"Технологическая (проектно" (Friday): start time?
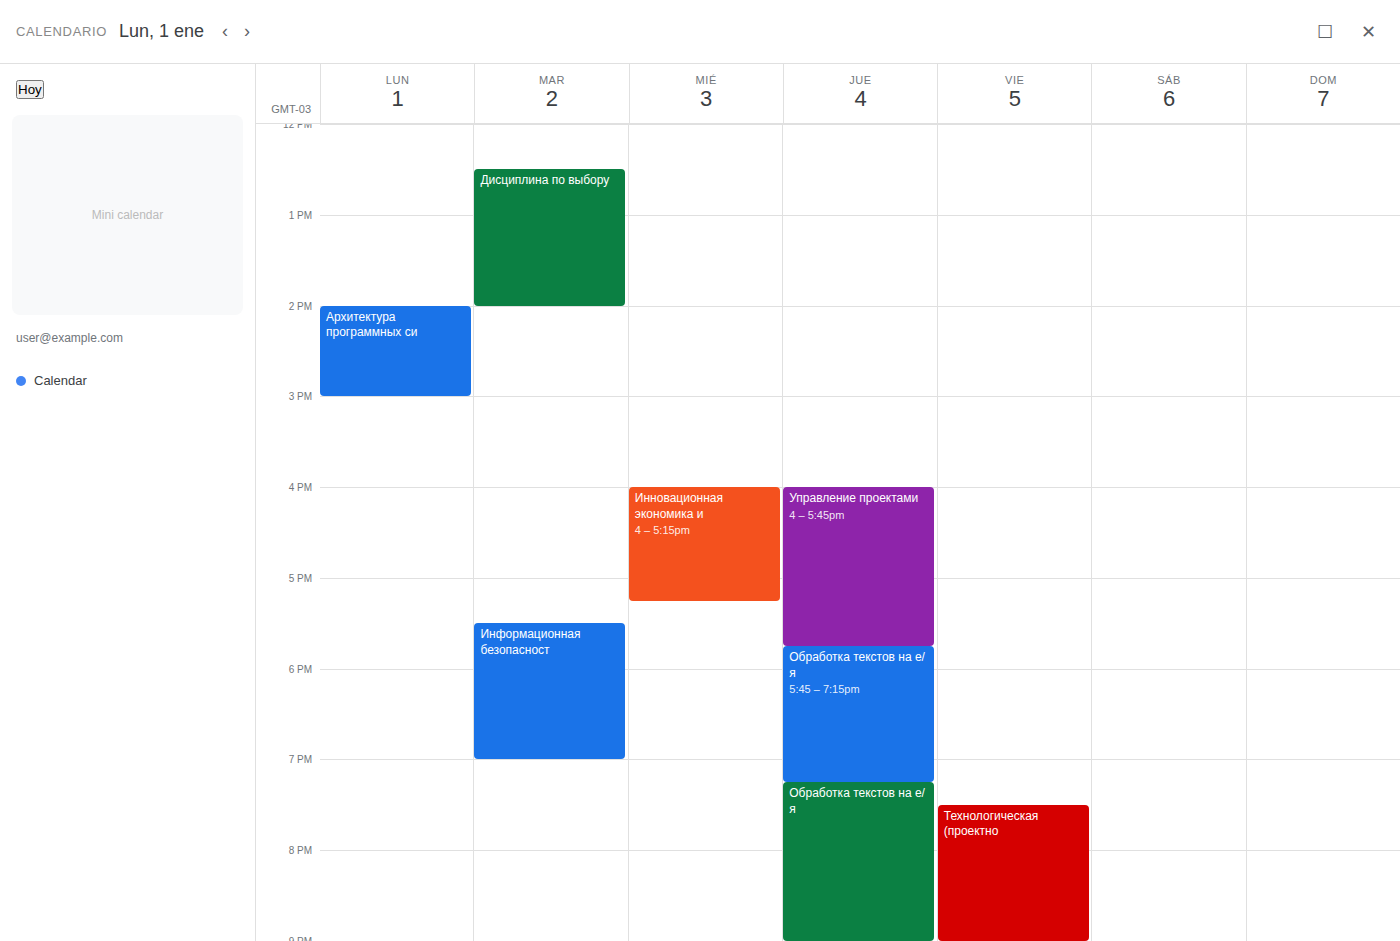
7:30 PM